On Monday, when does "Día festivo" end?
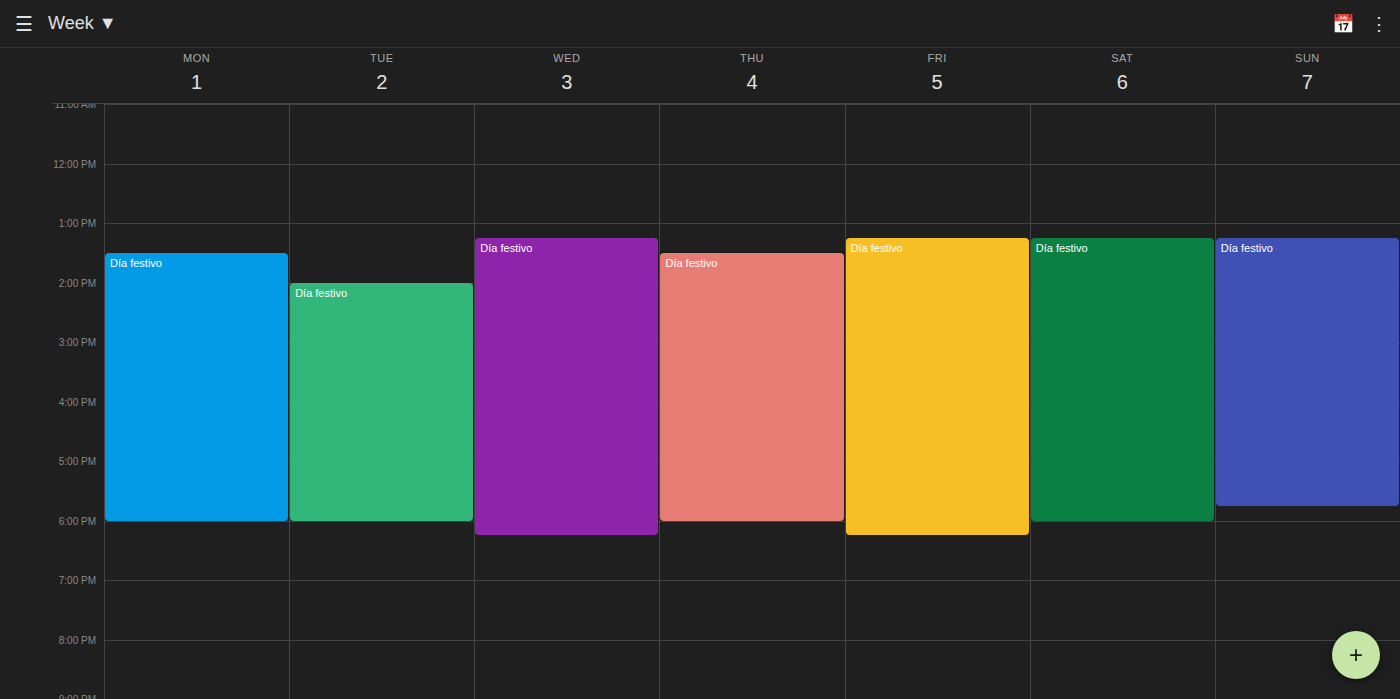
6:00 PM